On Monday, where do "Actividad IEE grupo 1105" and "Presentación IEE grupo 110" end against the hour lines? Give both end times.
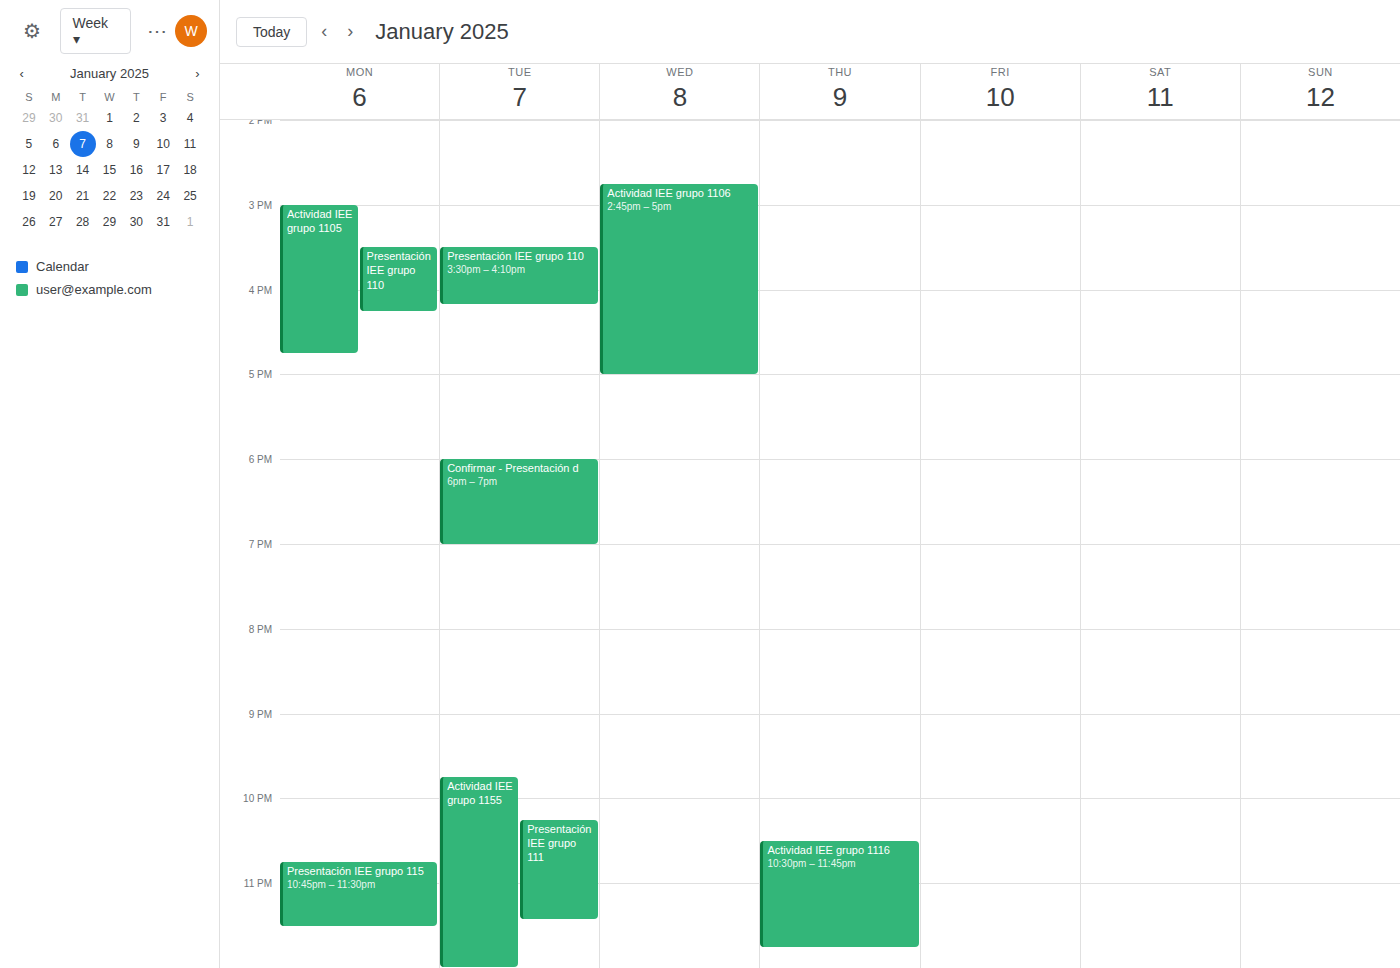
"Actividad IEE grupo 1105": 4:45 PM, neither: three quarters of the way from the 4 PM line to the 5 PM line. "Presentación IEE grupo 110": 4:15 PM, neither: a quarter of the way from the 4 PM line to the 5 PM line.